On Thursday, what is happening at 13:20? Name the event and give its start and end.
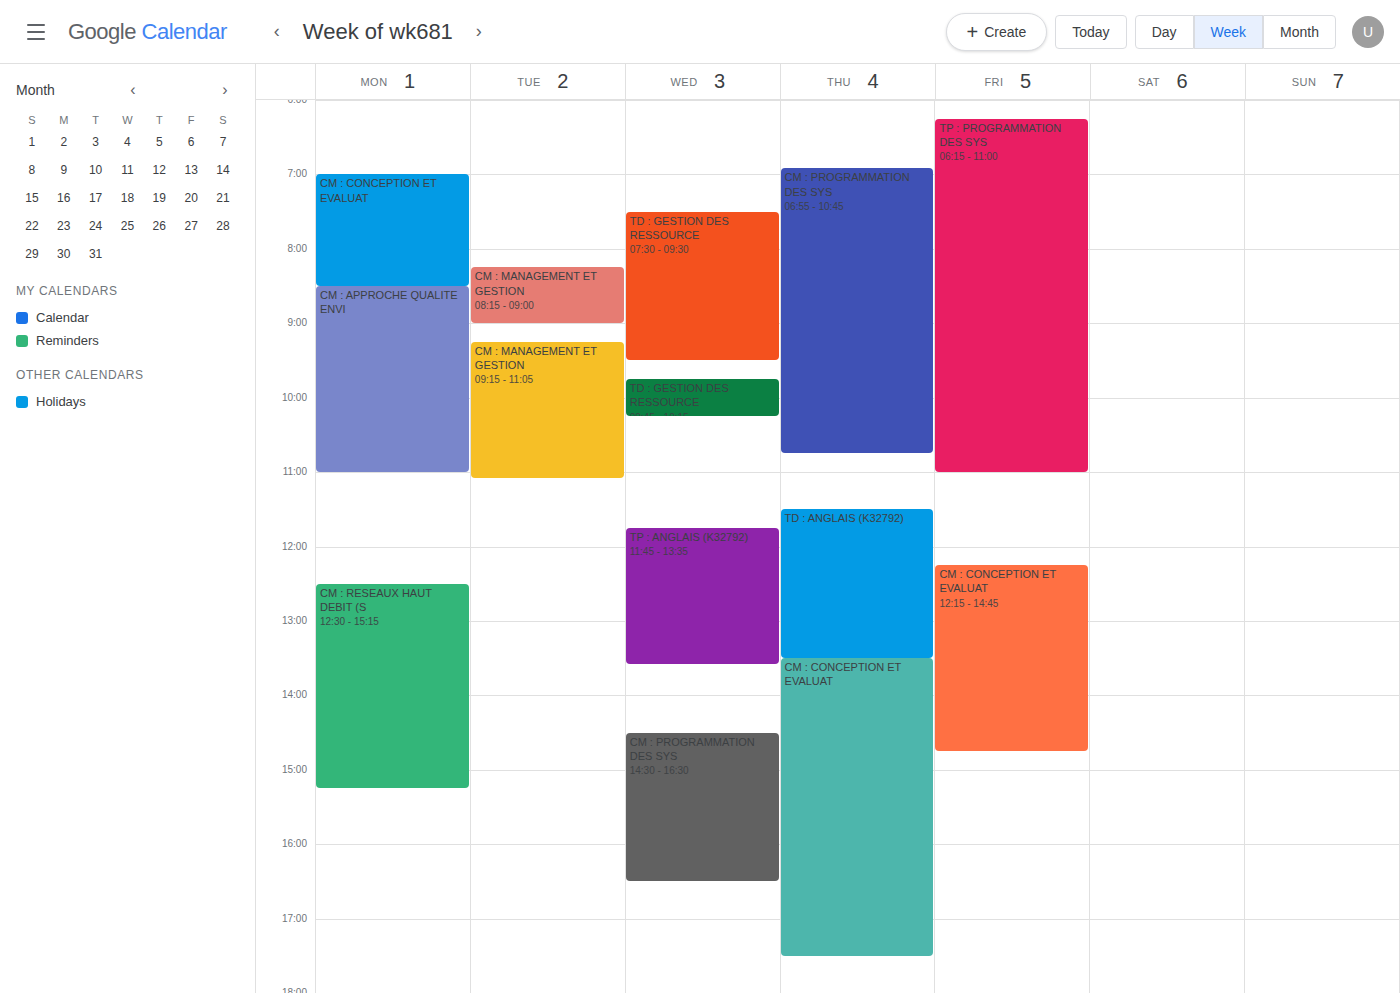
"TD : ANGLAIS (K32792)", 11:30 to 13:30